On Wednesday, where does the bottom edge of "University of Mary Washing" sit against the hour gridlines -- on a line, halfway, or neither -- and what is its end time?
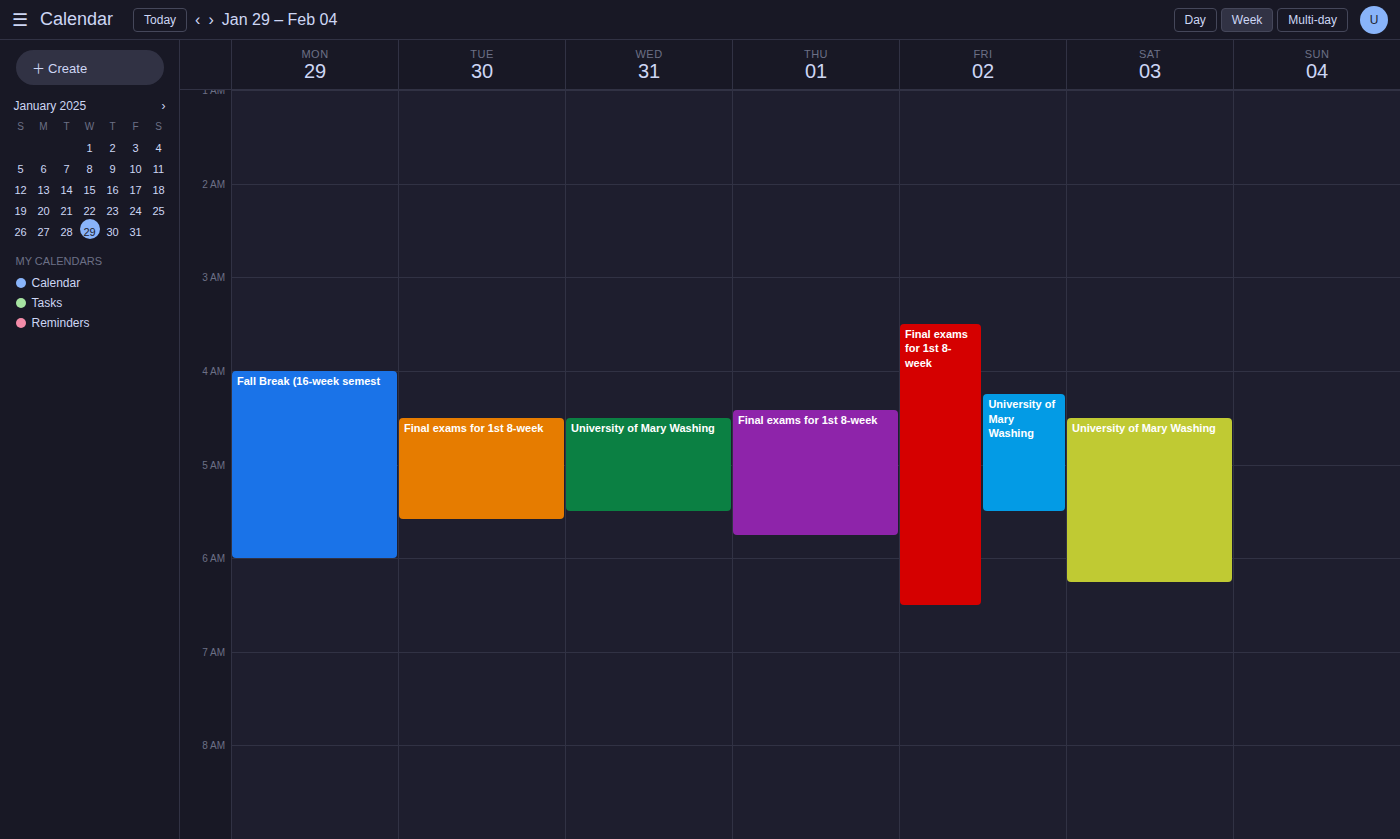
5:30 AM -- halfway between the 5 AM and 6 AM lines.